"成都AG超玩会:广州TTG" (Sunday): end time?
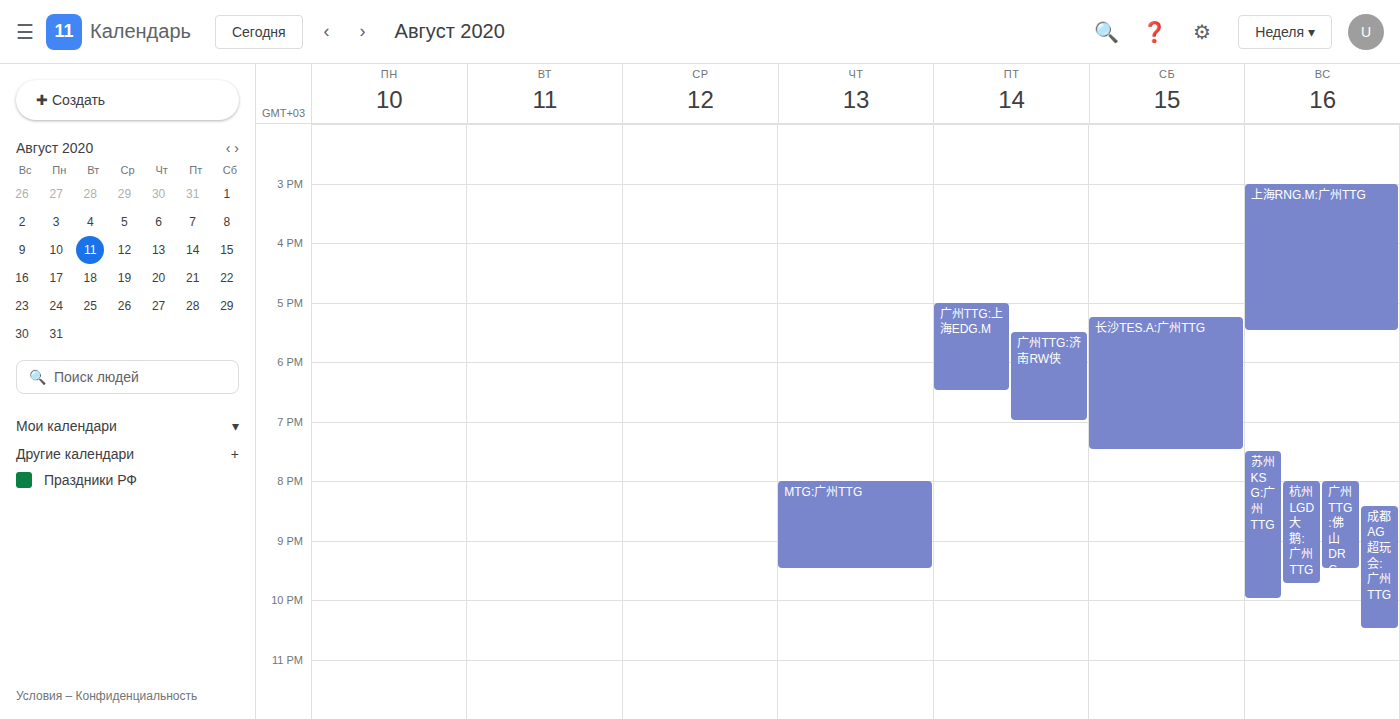
10:30 PM